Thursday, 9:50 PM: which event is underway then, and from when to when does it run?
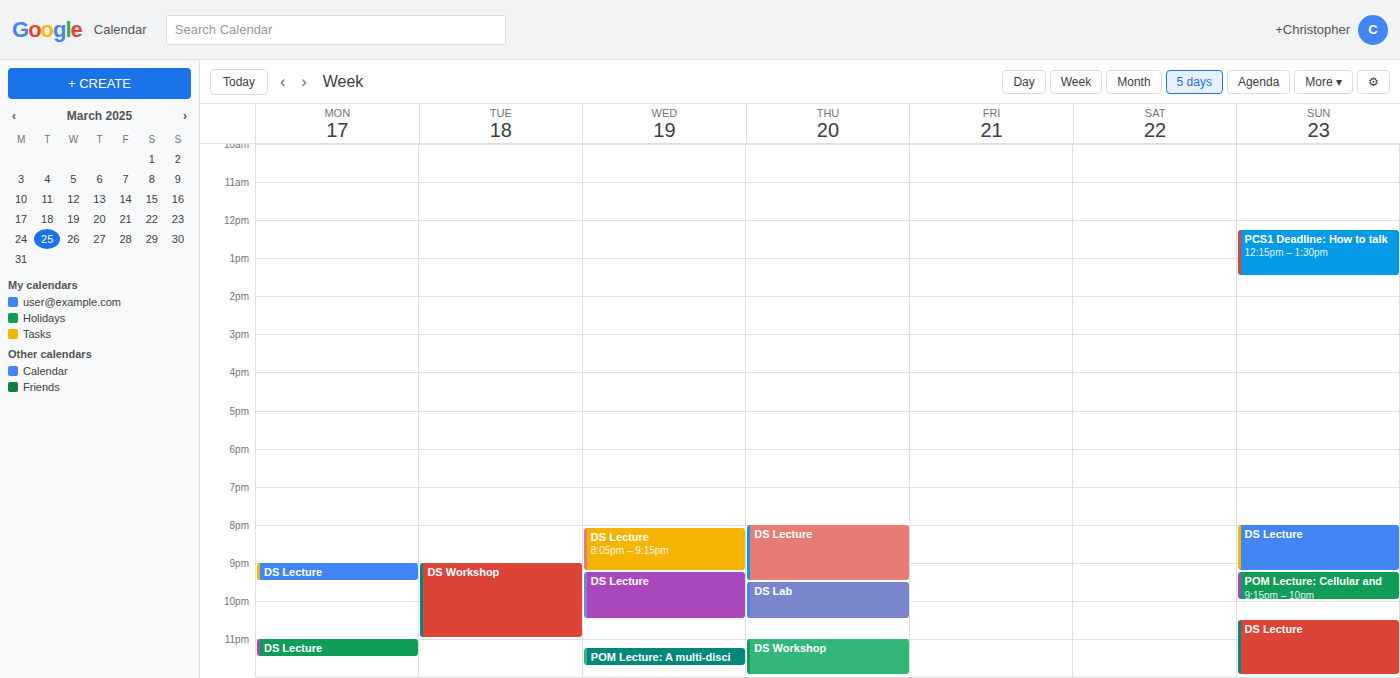
"DS Lab", 9:30 PM to 10:30 PM